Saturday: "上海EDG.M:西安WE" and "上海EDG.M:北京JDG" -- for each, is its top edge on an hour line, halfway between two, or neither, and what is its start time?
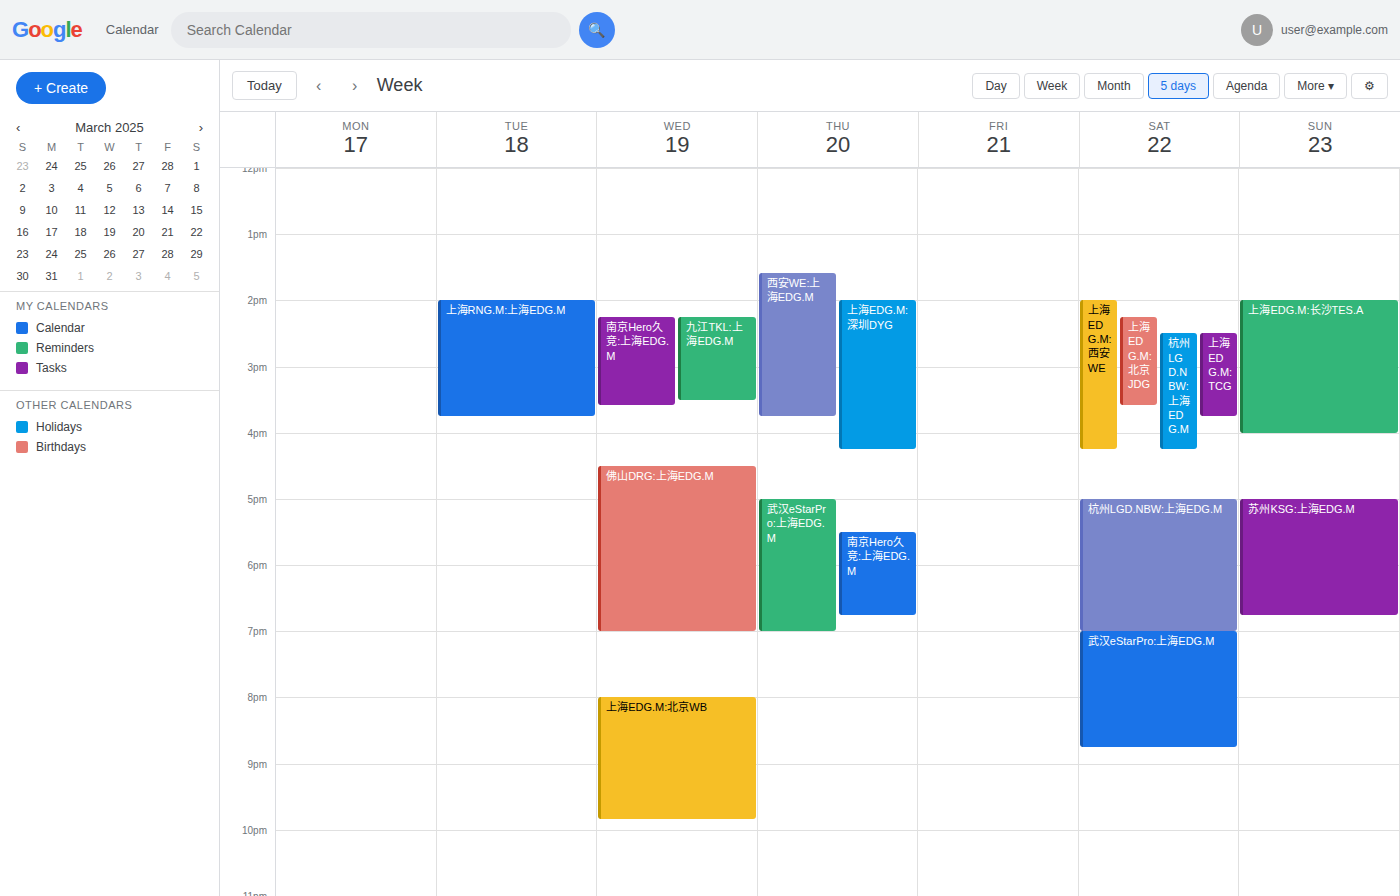
"上海EDG.M:西安WE": 2:00 PM, exactly on the 2 PM line. "上海EDG.M:北京JDG": 2:15 PM, neither: a quarter of the way from the 2 PM line to the 3 PM line.